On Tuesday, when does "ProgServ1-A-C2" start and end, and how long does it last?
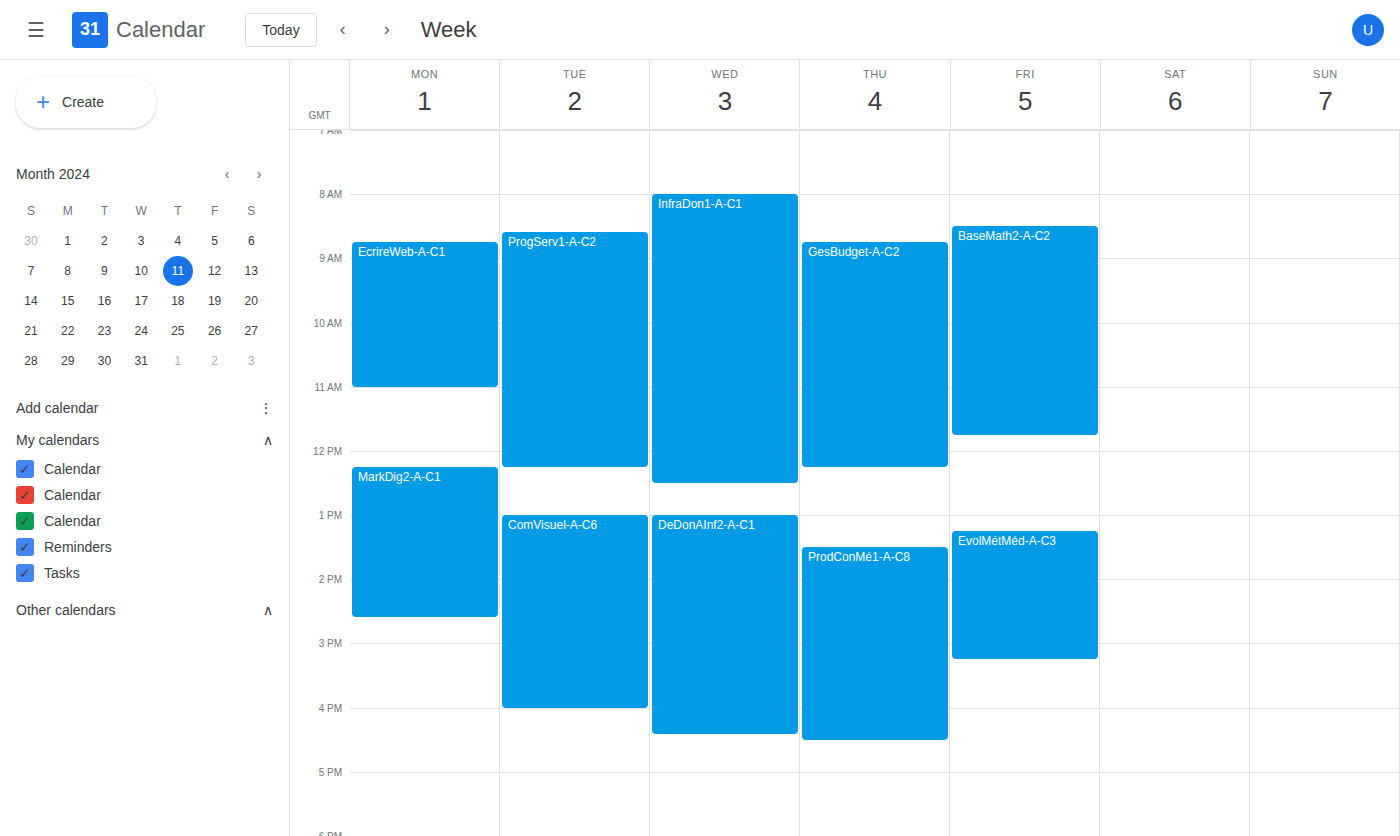
8:35 AM to 12:15 PM, 3 hours 40 minutes